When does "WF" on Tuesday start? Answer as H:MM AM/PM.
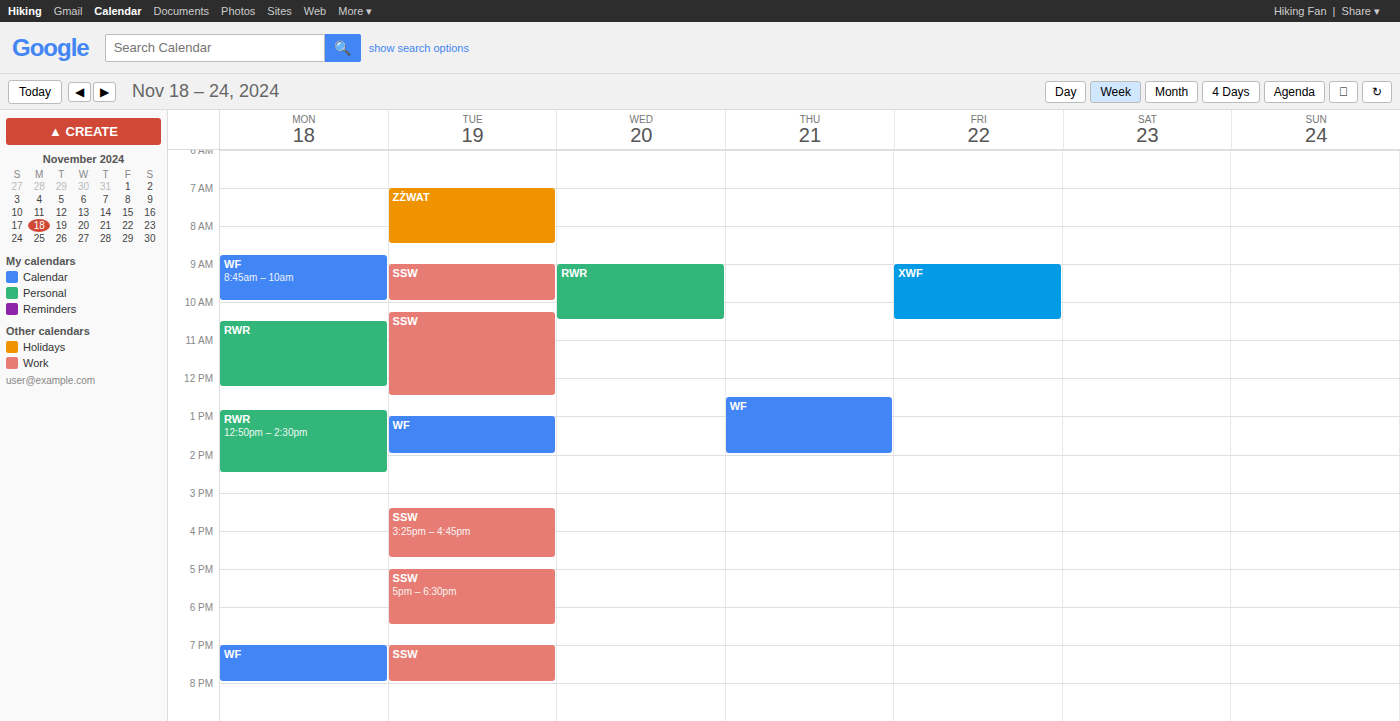
1:00 PM